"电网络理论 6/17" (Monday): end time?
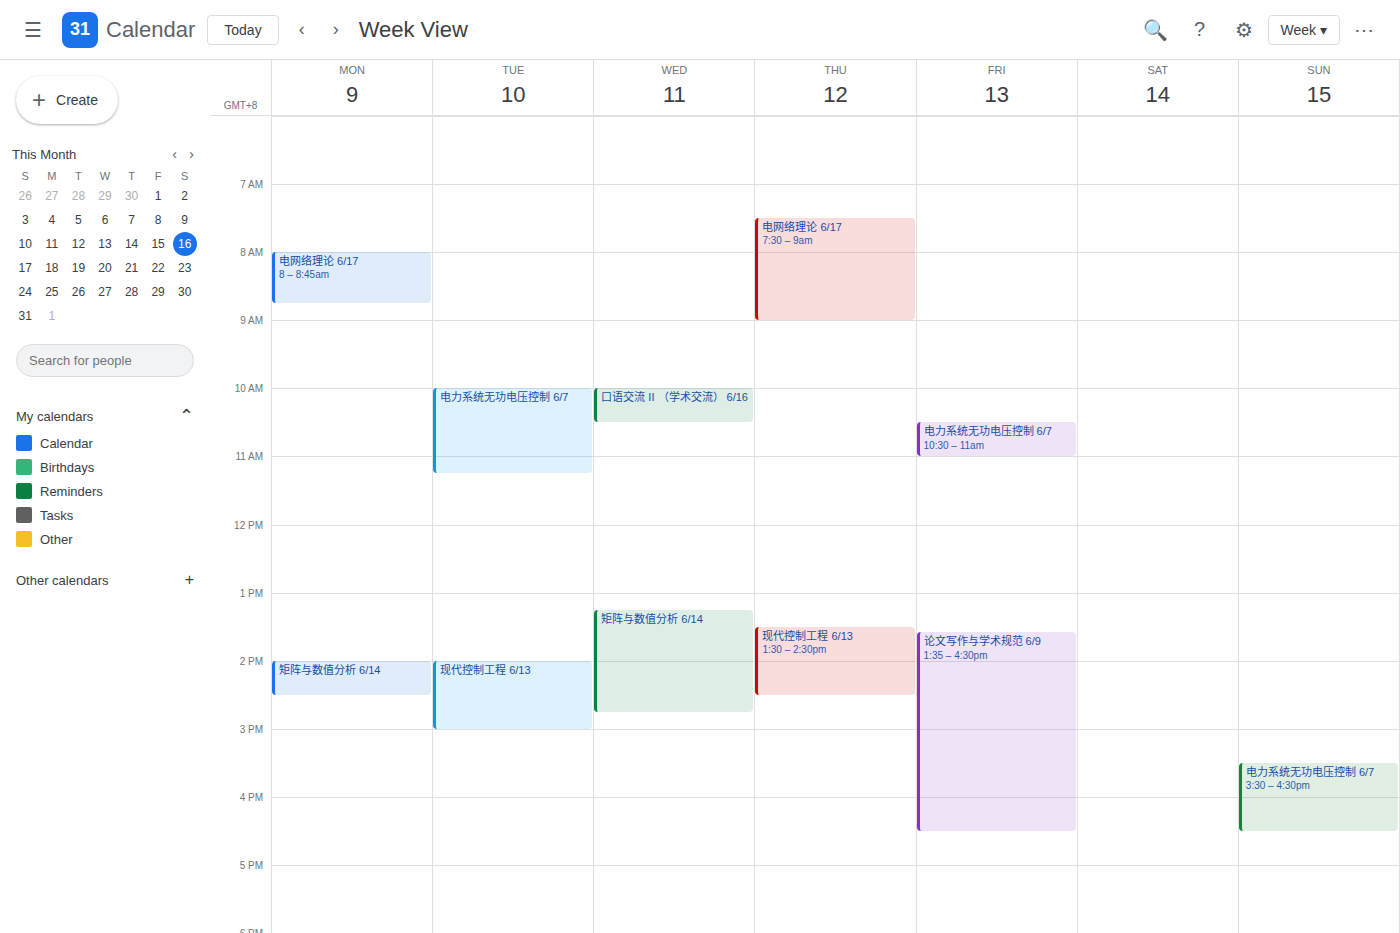
8:45 AM